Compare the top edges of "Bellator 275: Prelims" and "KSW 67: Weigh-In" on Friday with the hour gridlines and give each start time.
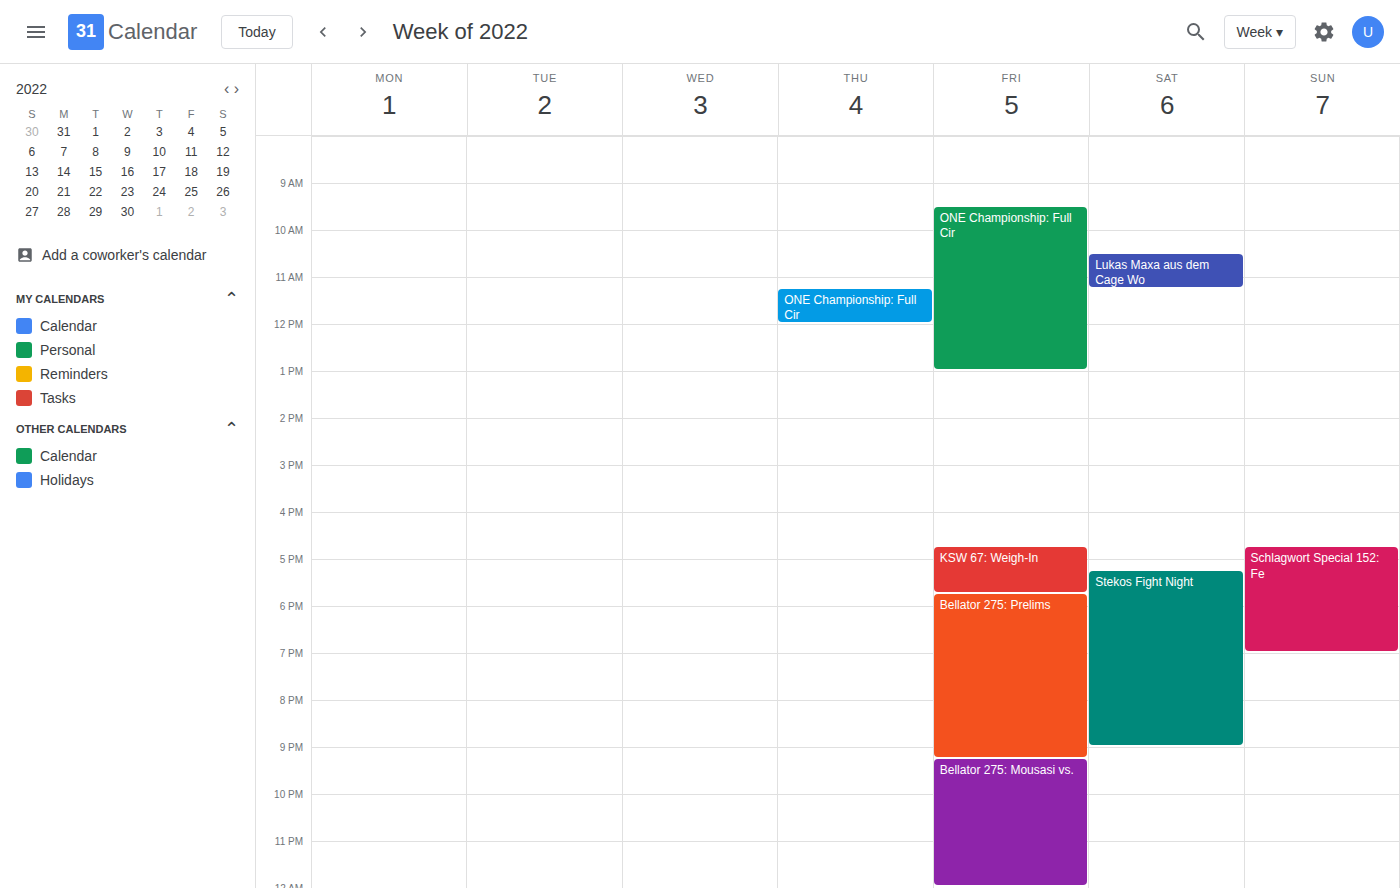
"Bellator 275: Prelims": 5:45 PM, neither: three quarters of the way from the 5 PM line to the 6 PM line. "KSW 67: Weigh-In": 4:45 PM, neither: three quarters of the way from the 4 PM line to the 5 PM line.